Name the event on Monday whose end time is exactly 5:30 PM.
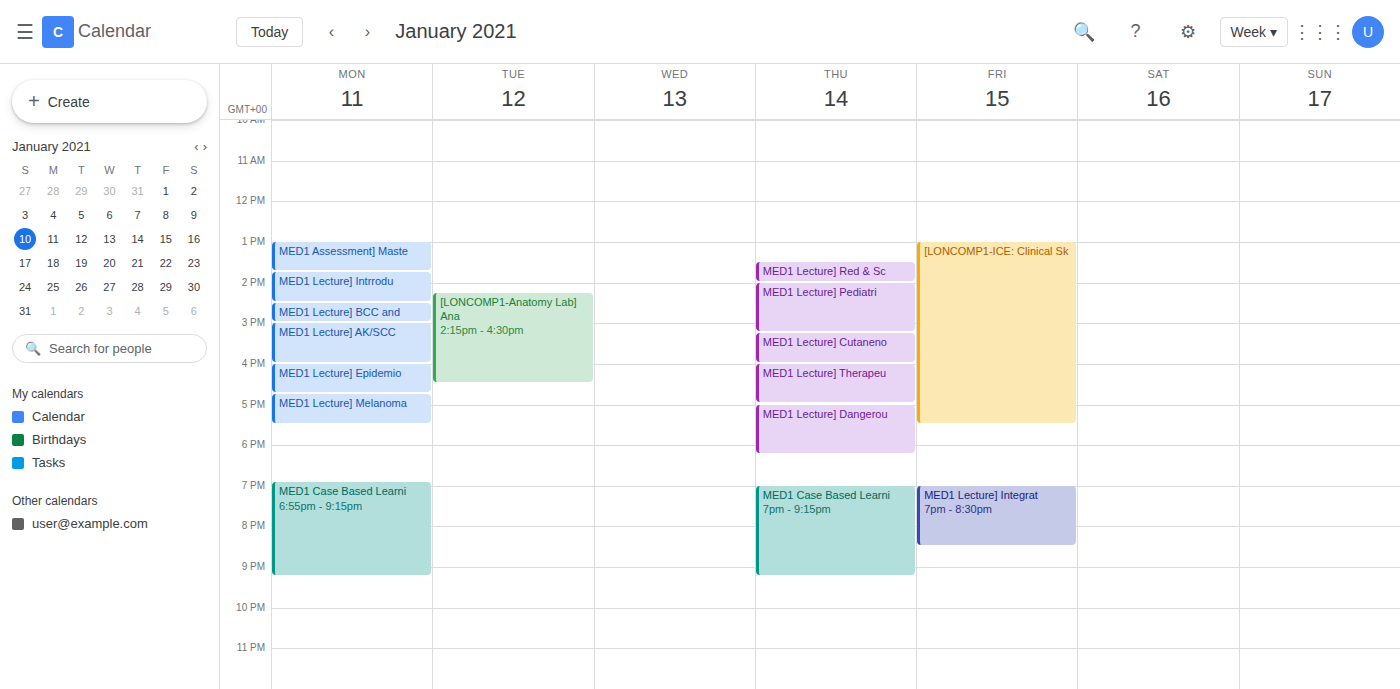
"MED1 Lecture] Melanoma"